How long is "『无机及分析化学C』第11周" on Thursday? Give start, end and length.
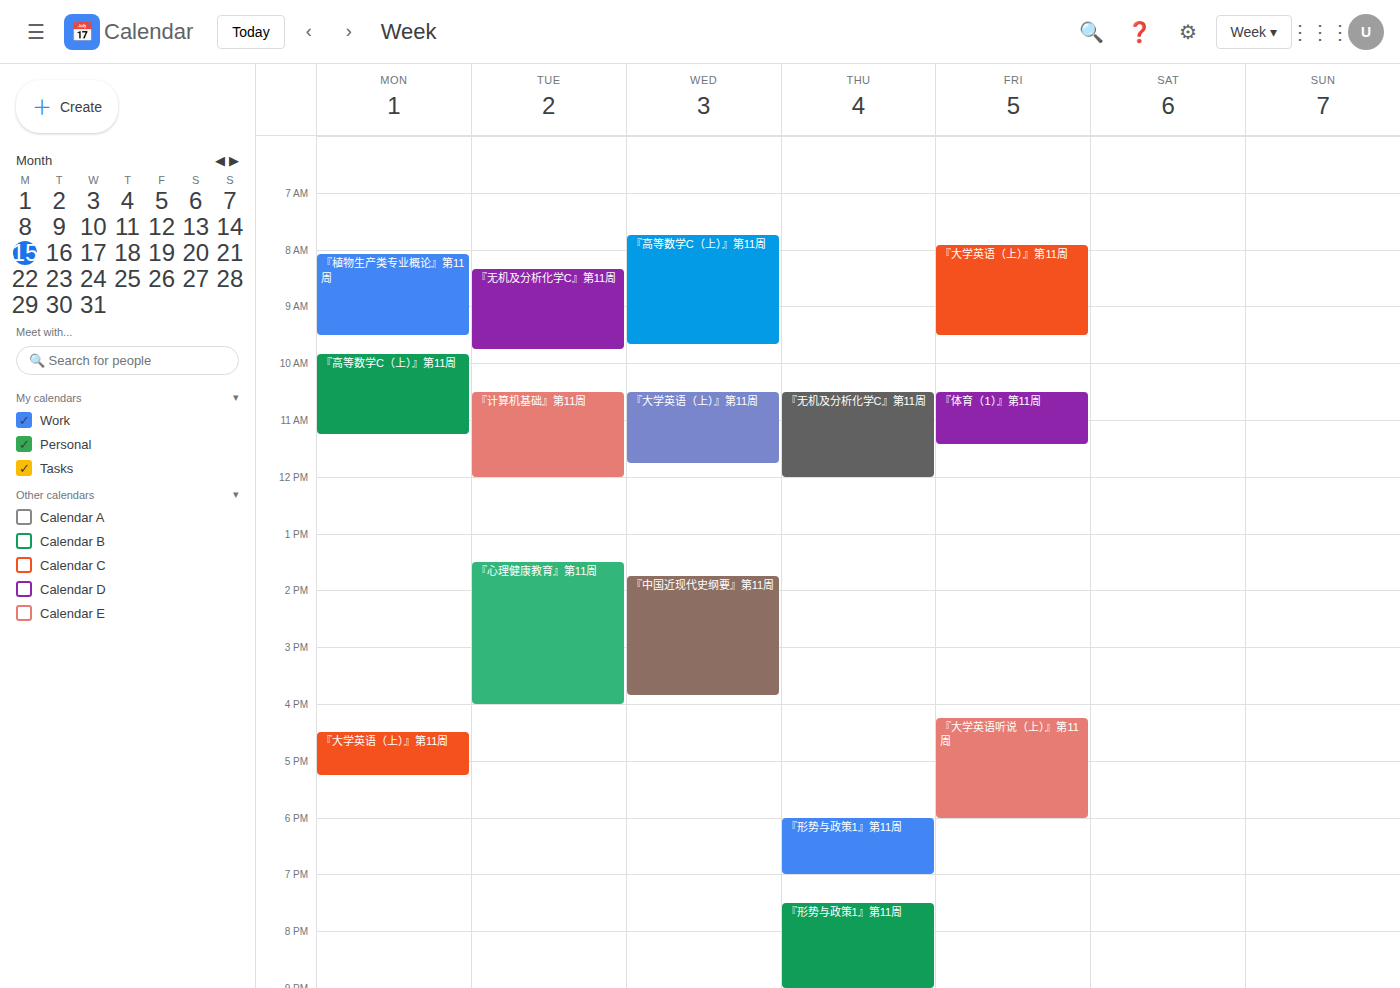
10:30 to 12:00, 1 hour 30 minutes